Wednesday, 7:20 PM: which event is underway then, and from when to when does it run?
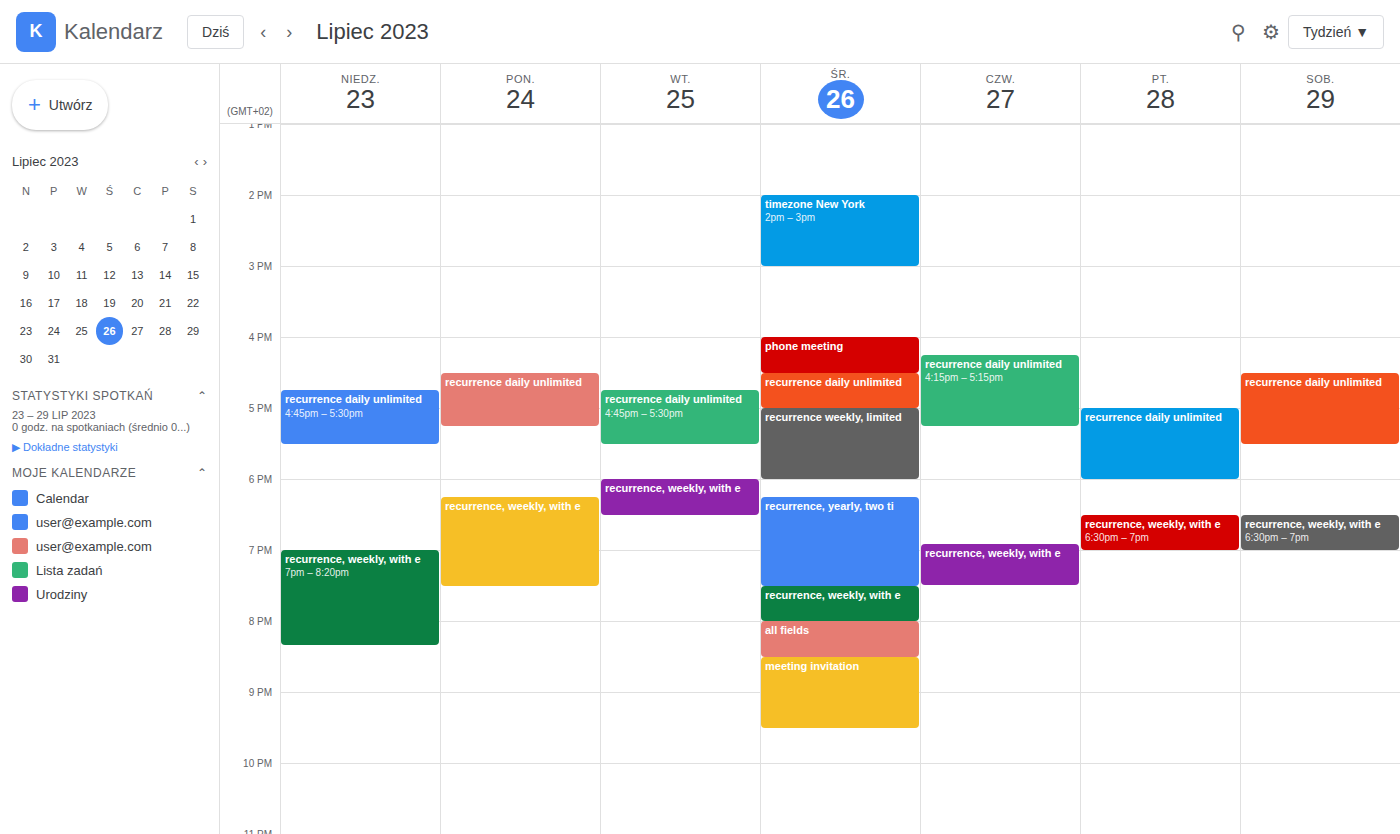
"recurrence, yearly, two ti", 6:15 PM to 7:30 PM